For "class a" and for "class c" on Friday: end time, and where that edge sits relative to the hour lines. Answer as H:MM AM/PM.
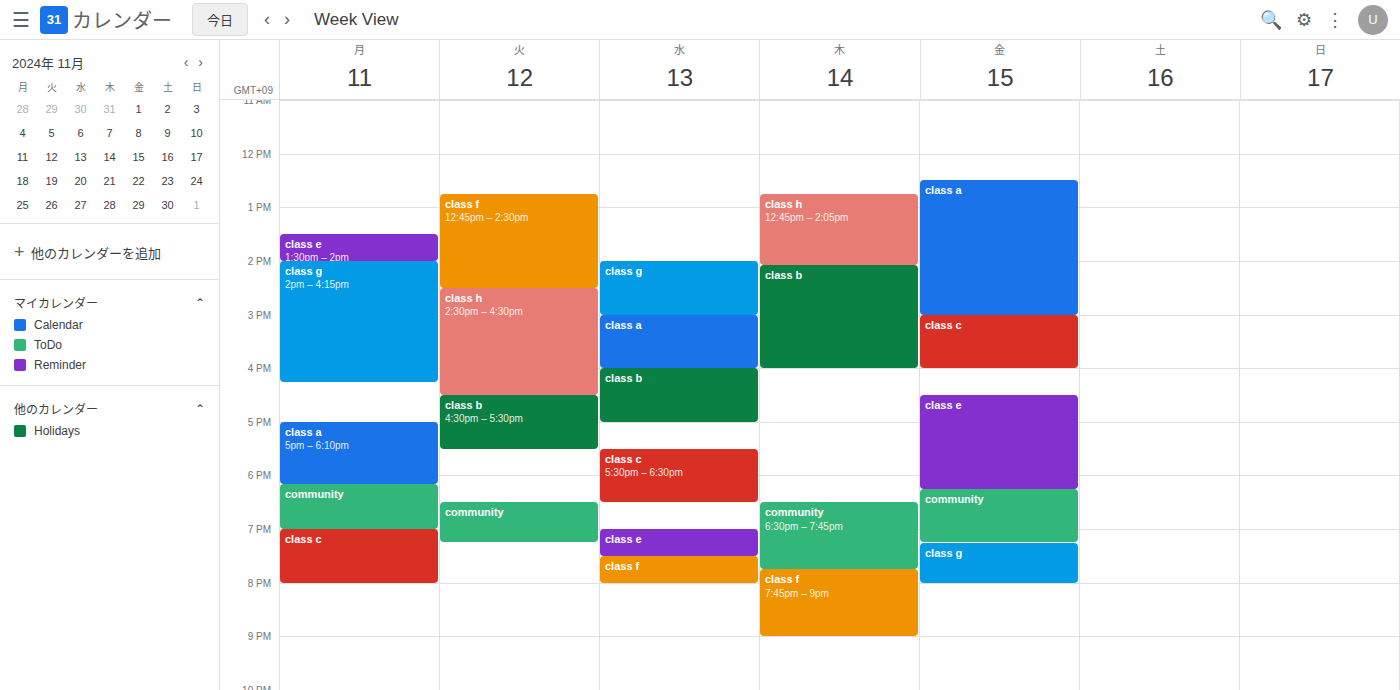
"class a": 3:00 PM, exactly on the 3 PM line. "class c": 4:00 PM, exactly on the 4 PM line.